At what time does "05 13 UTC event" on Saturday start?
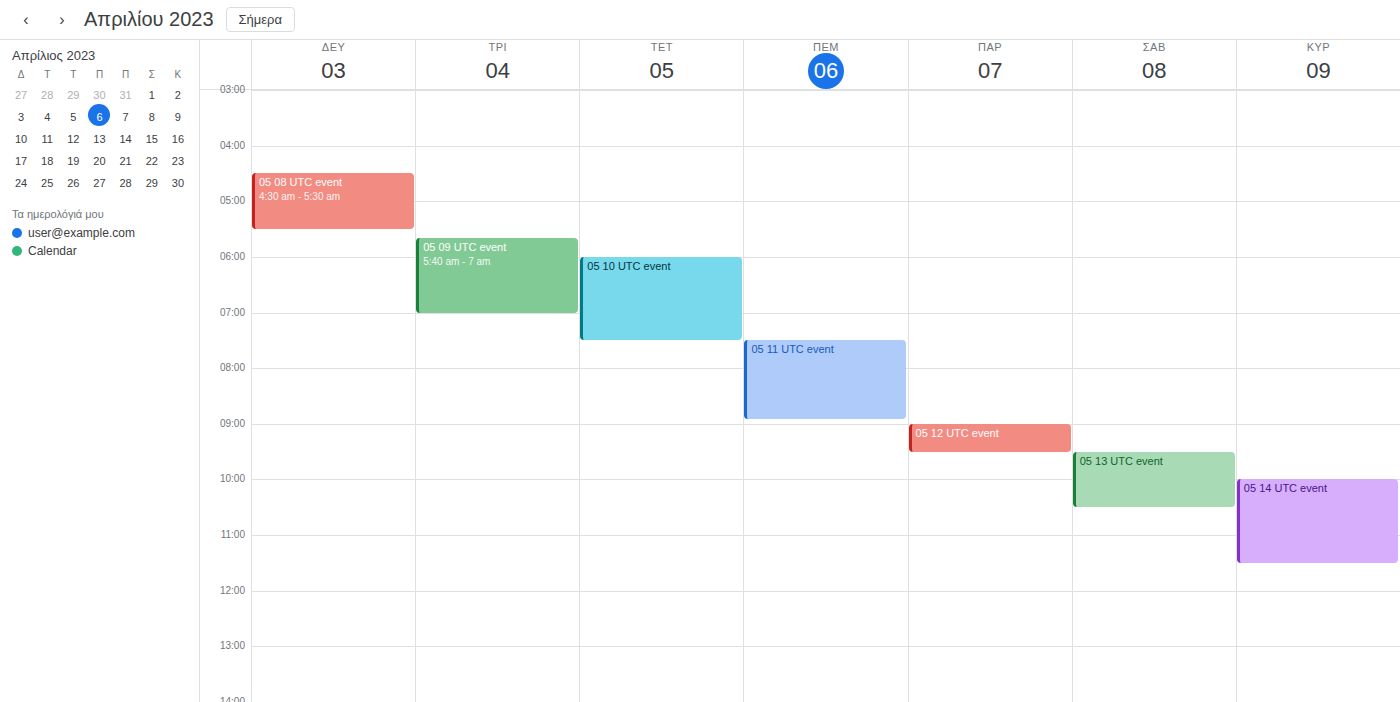
9:30 AM